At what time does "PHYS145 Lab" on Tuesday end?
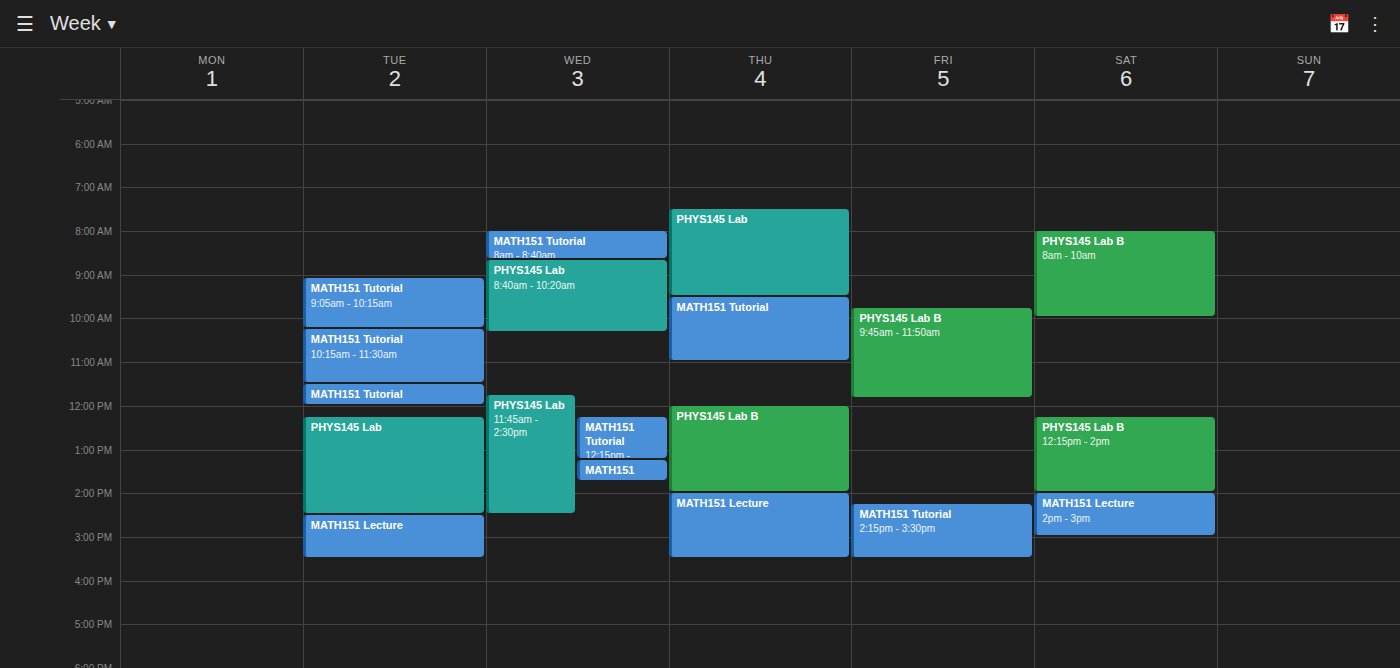
2:30 PM